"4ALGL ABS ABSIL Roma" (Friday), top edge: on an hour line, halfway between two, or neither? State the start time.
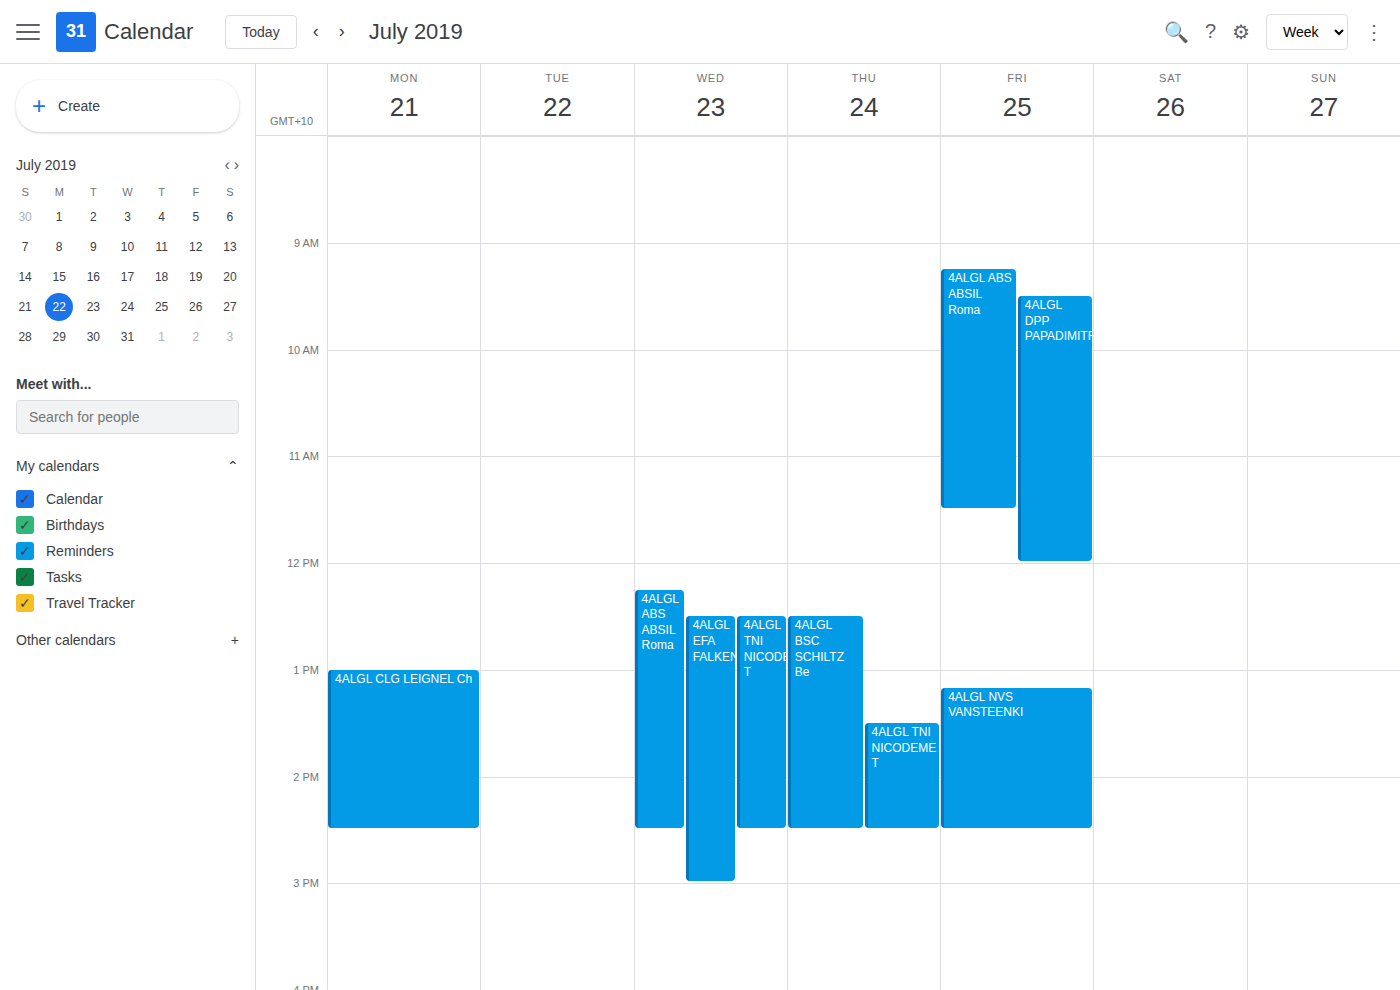
9:15 AM -- neither: a quarter of the way from the 9 AM line to the 10 AM line.